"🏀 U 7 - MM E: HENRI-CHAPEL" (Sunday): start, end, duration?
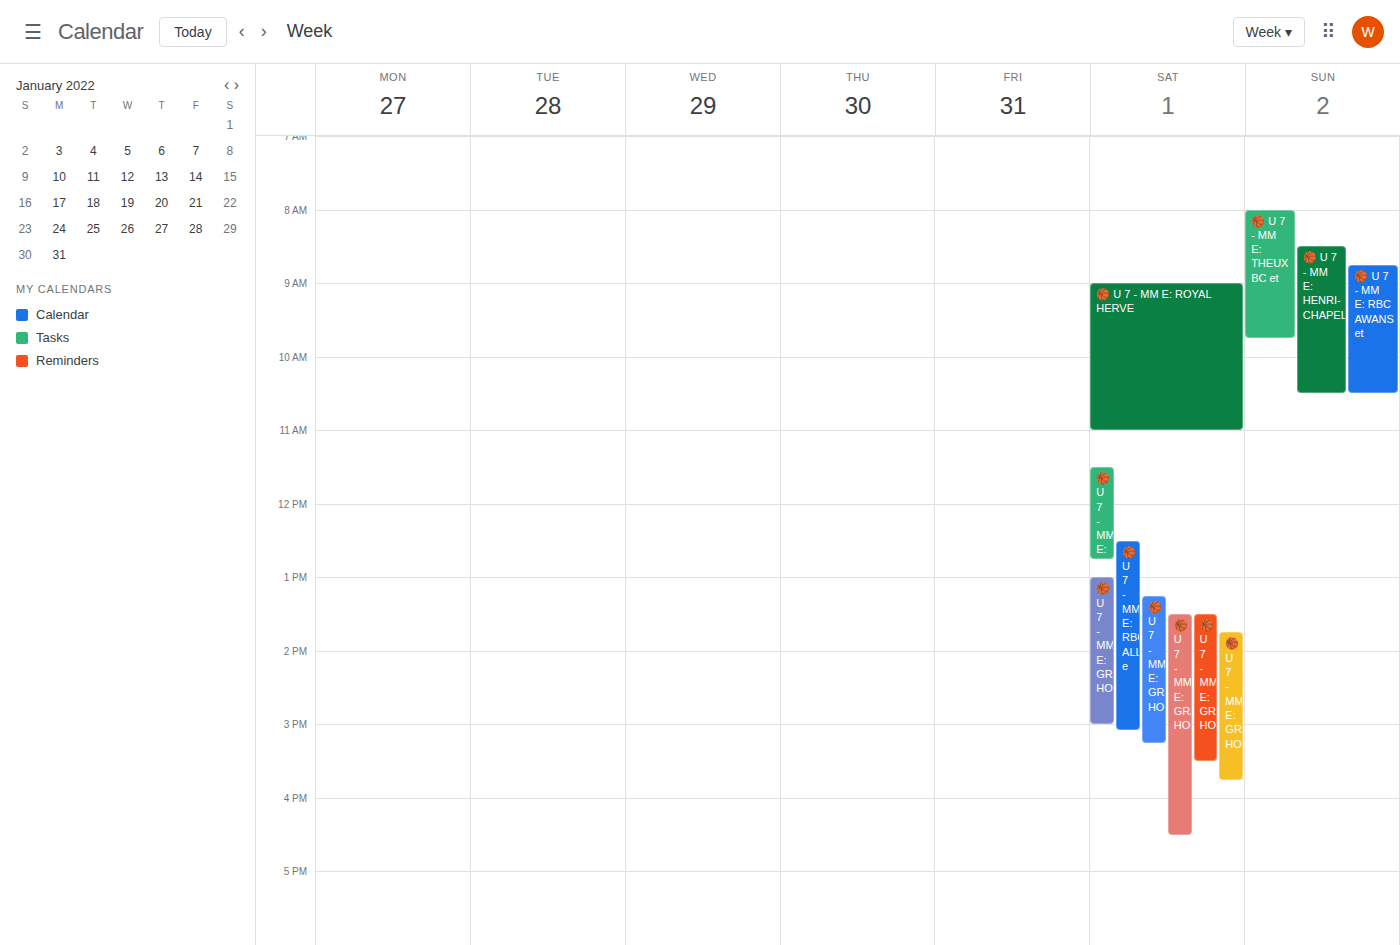
08:30 to 10:30, 2 hours